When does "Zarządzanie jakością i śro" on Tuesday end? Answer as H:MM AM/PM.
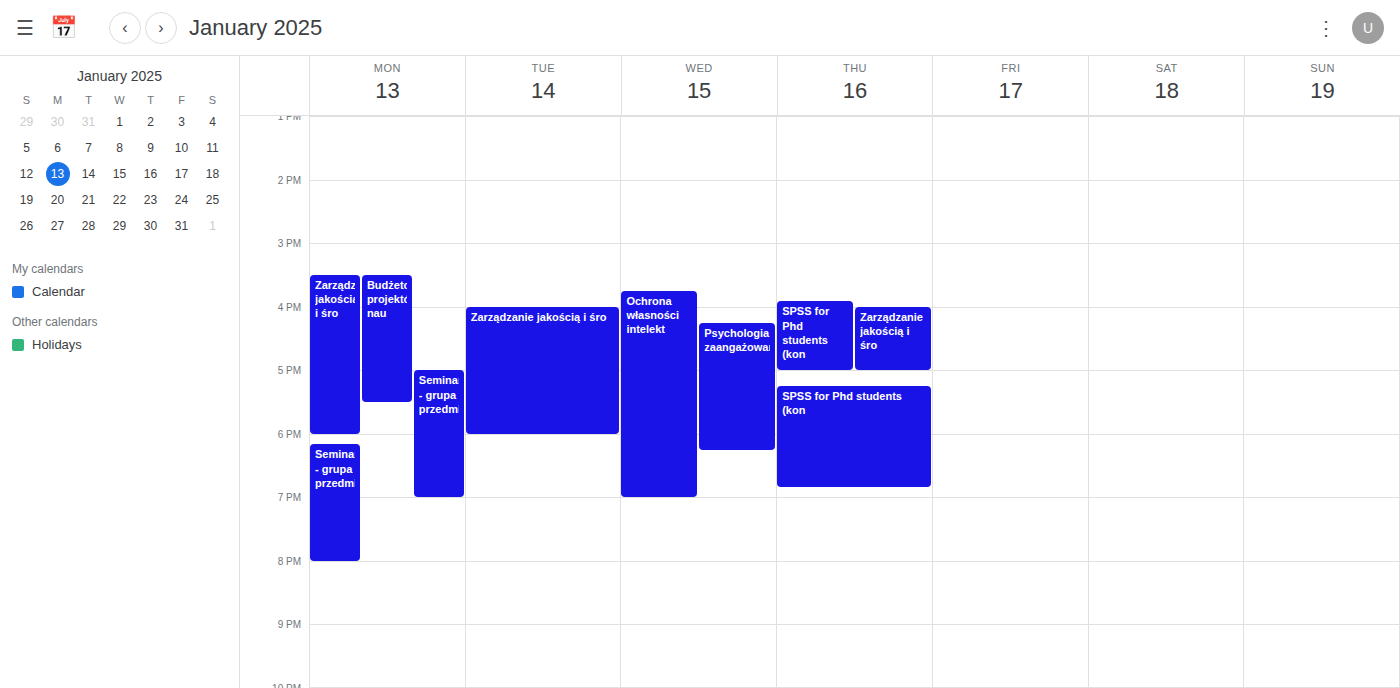
6:00 PM